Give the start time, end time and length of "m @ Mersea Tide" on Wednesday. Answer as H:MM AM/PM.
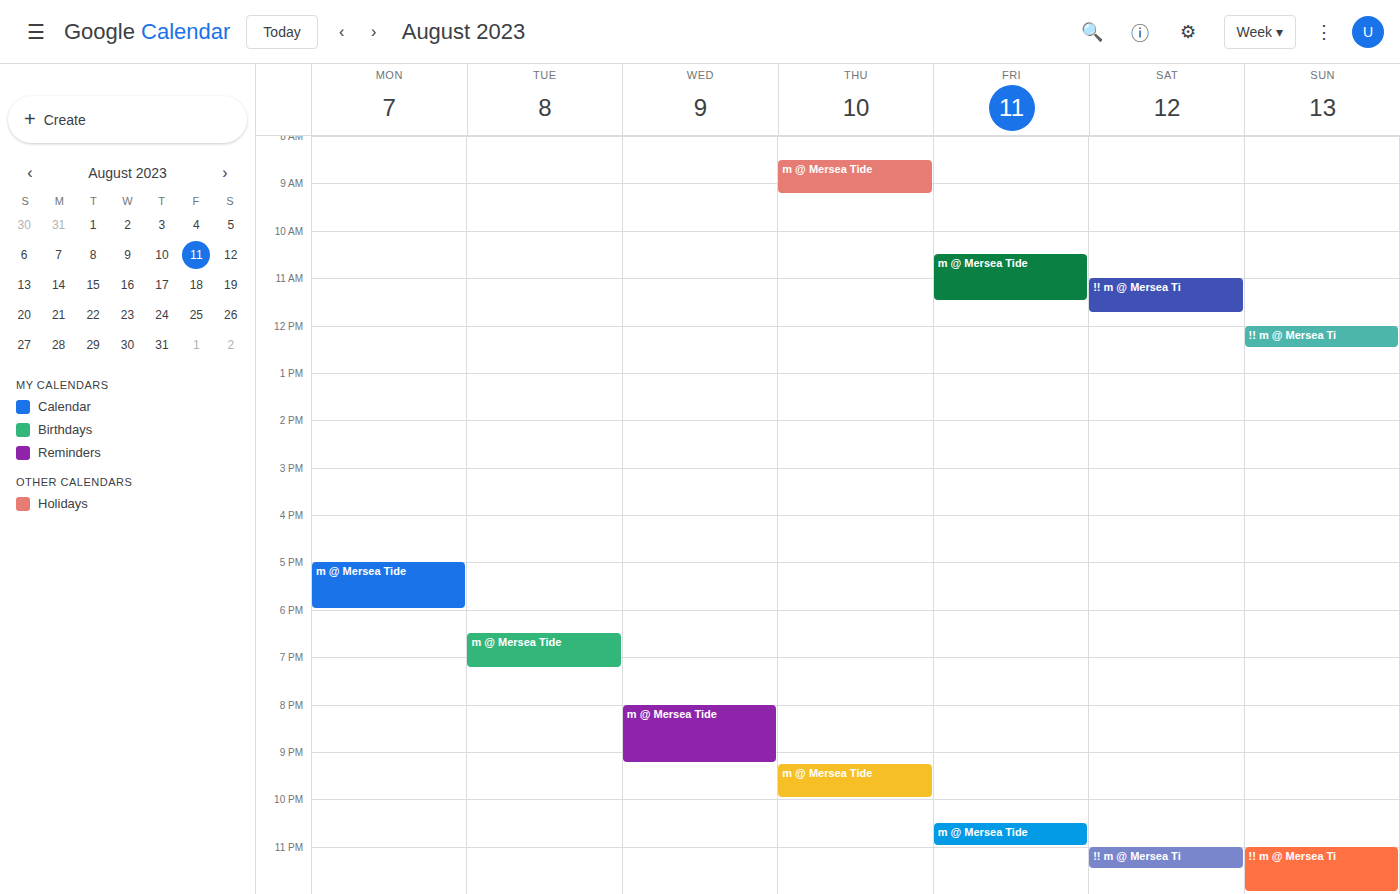
8:00 PM to 9:15 PM, 1 hour 15 minutes